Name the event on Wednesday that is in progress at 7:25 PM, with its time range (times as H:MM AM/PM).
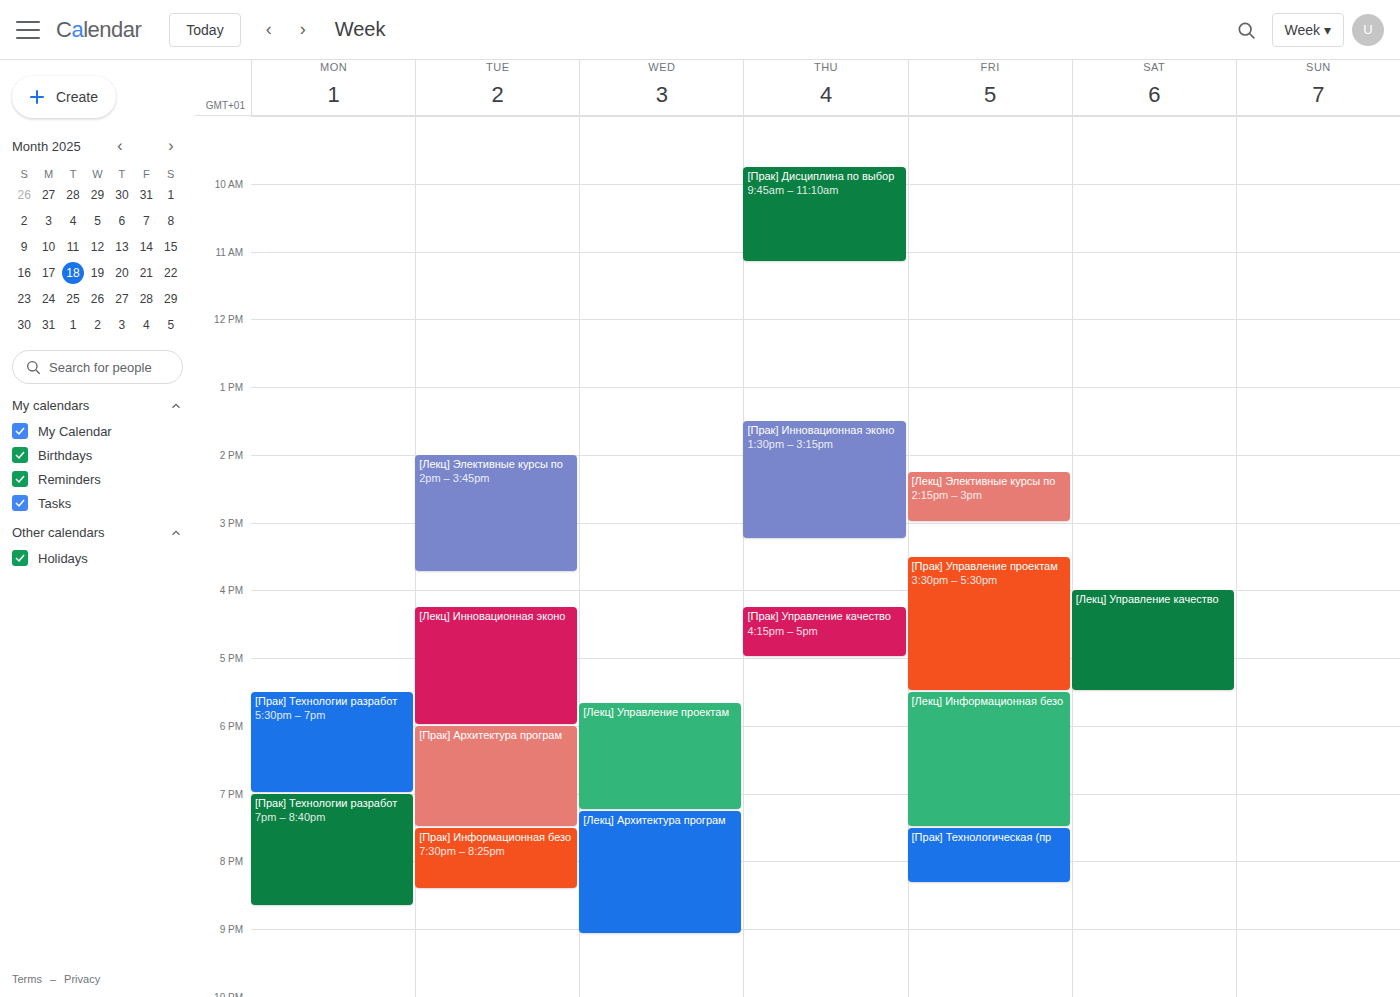
"[Лекц] Архитектура програм", 7:15 PM to 9:05 PM